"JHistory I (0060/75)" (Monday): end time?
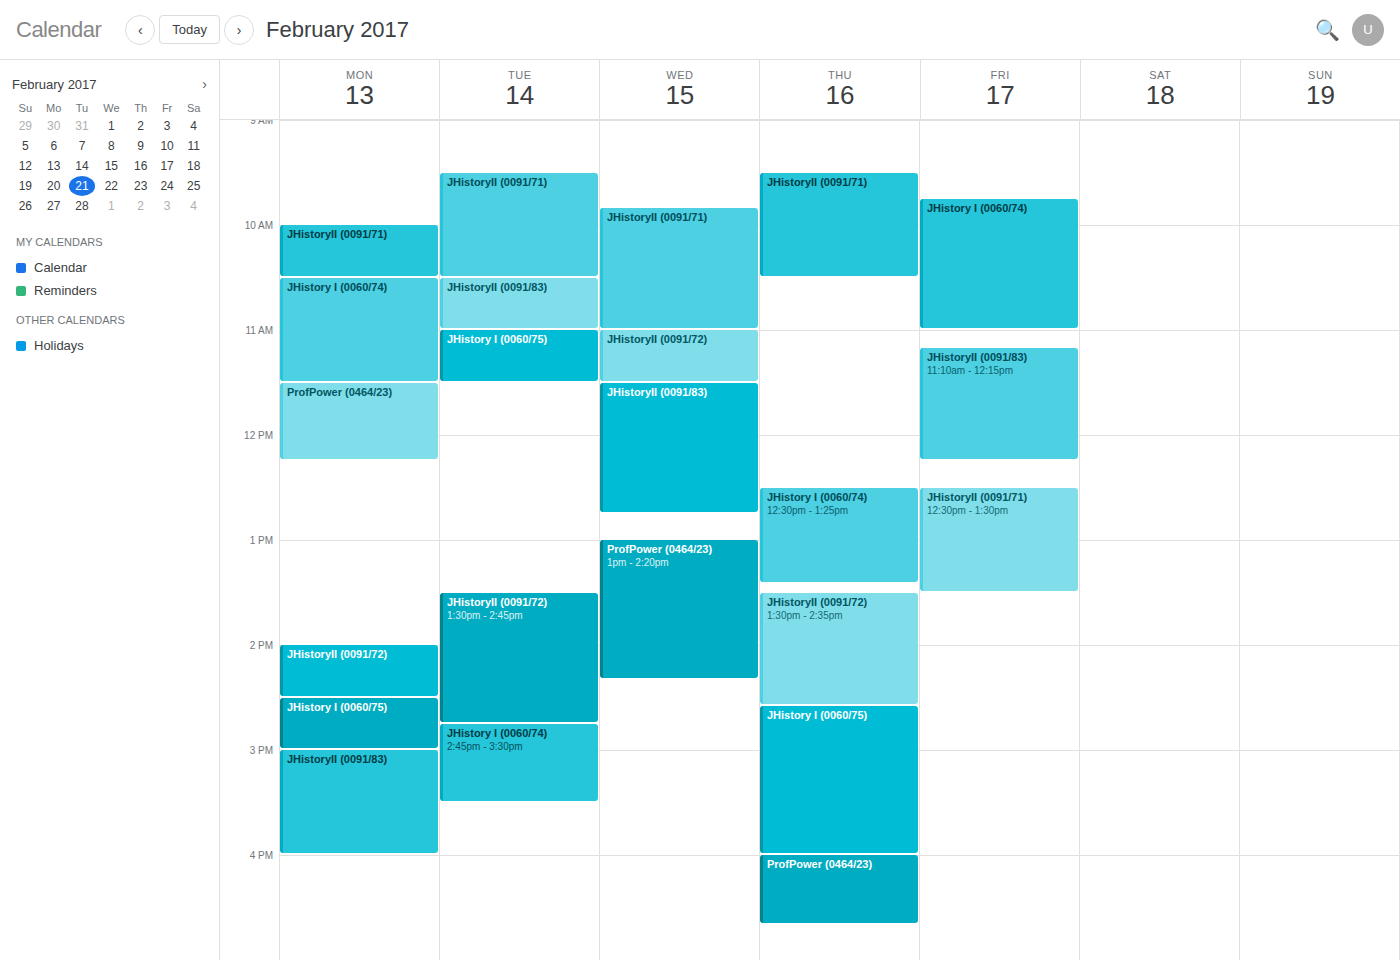
3:00 PM